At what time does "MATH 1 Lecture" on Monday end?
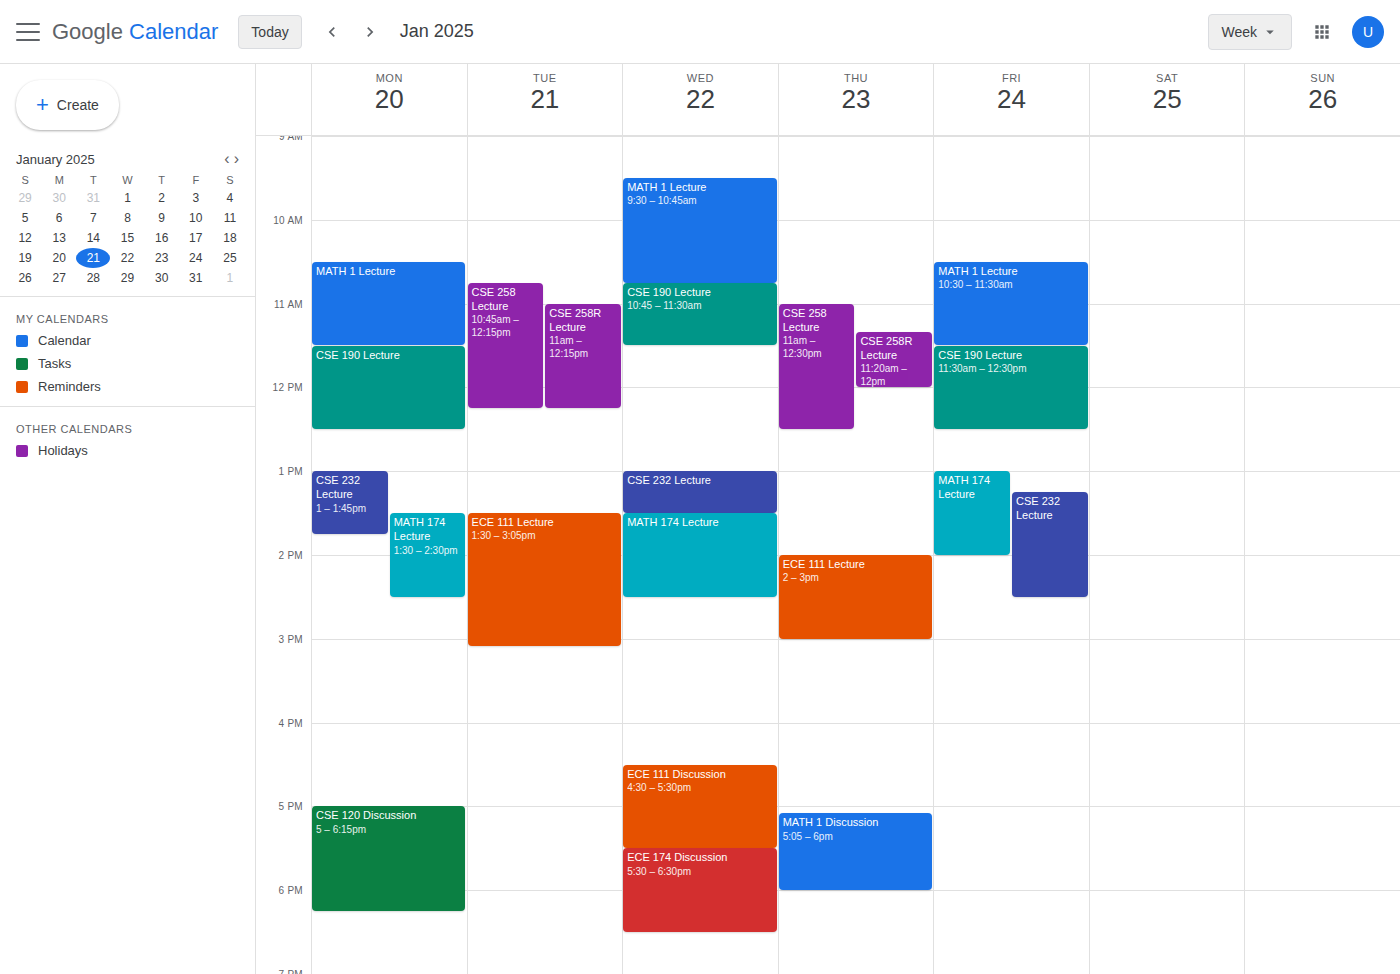
11:30 AM